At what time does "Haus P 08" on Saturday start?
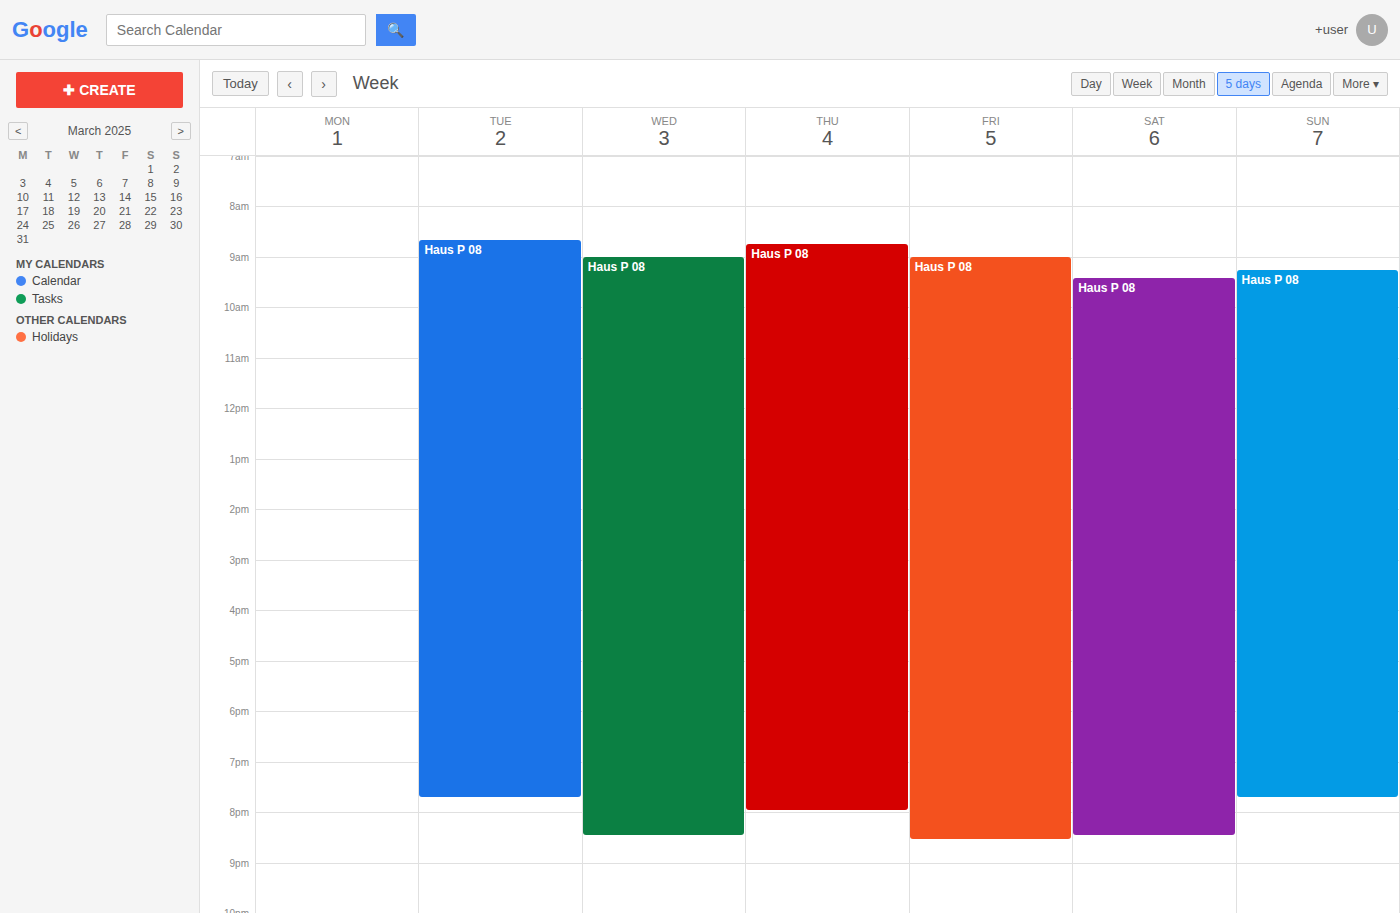
9:25 AM